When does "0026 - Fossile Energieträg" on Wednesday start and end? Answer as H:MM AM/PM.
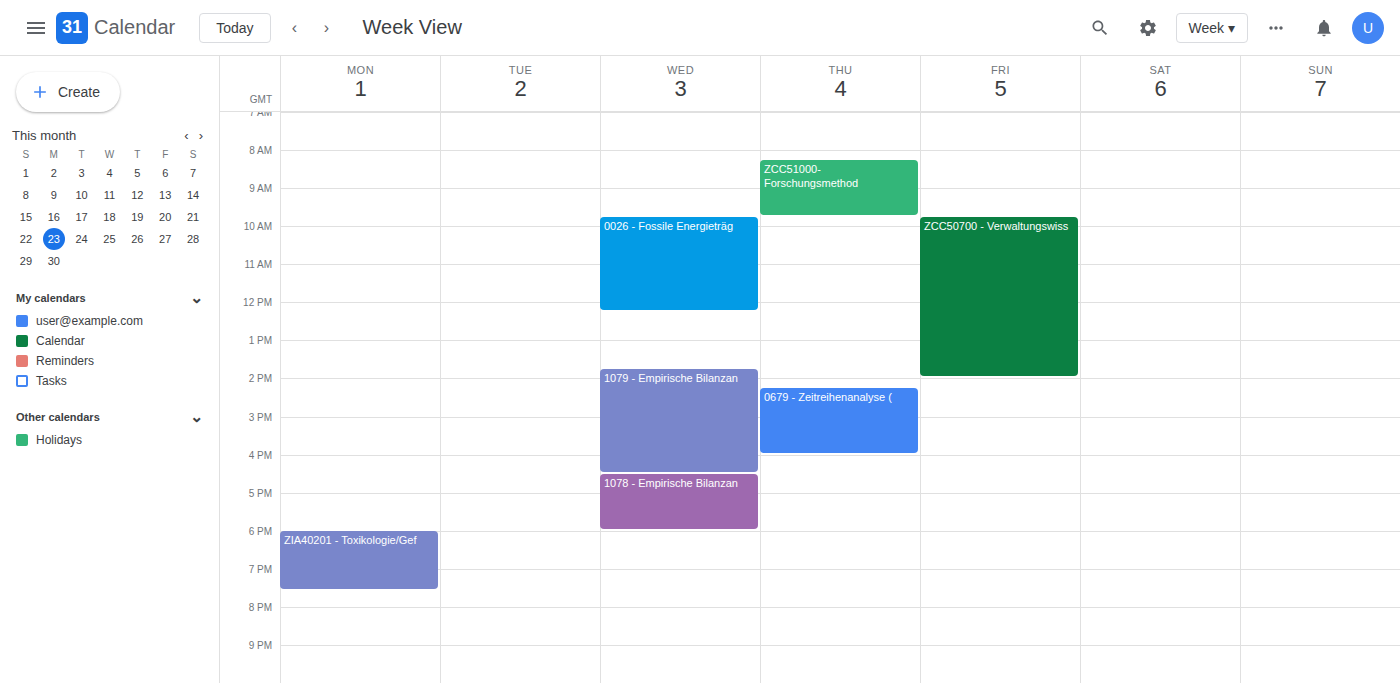
9:45 AM to 12:15 PM